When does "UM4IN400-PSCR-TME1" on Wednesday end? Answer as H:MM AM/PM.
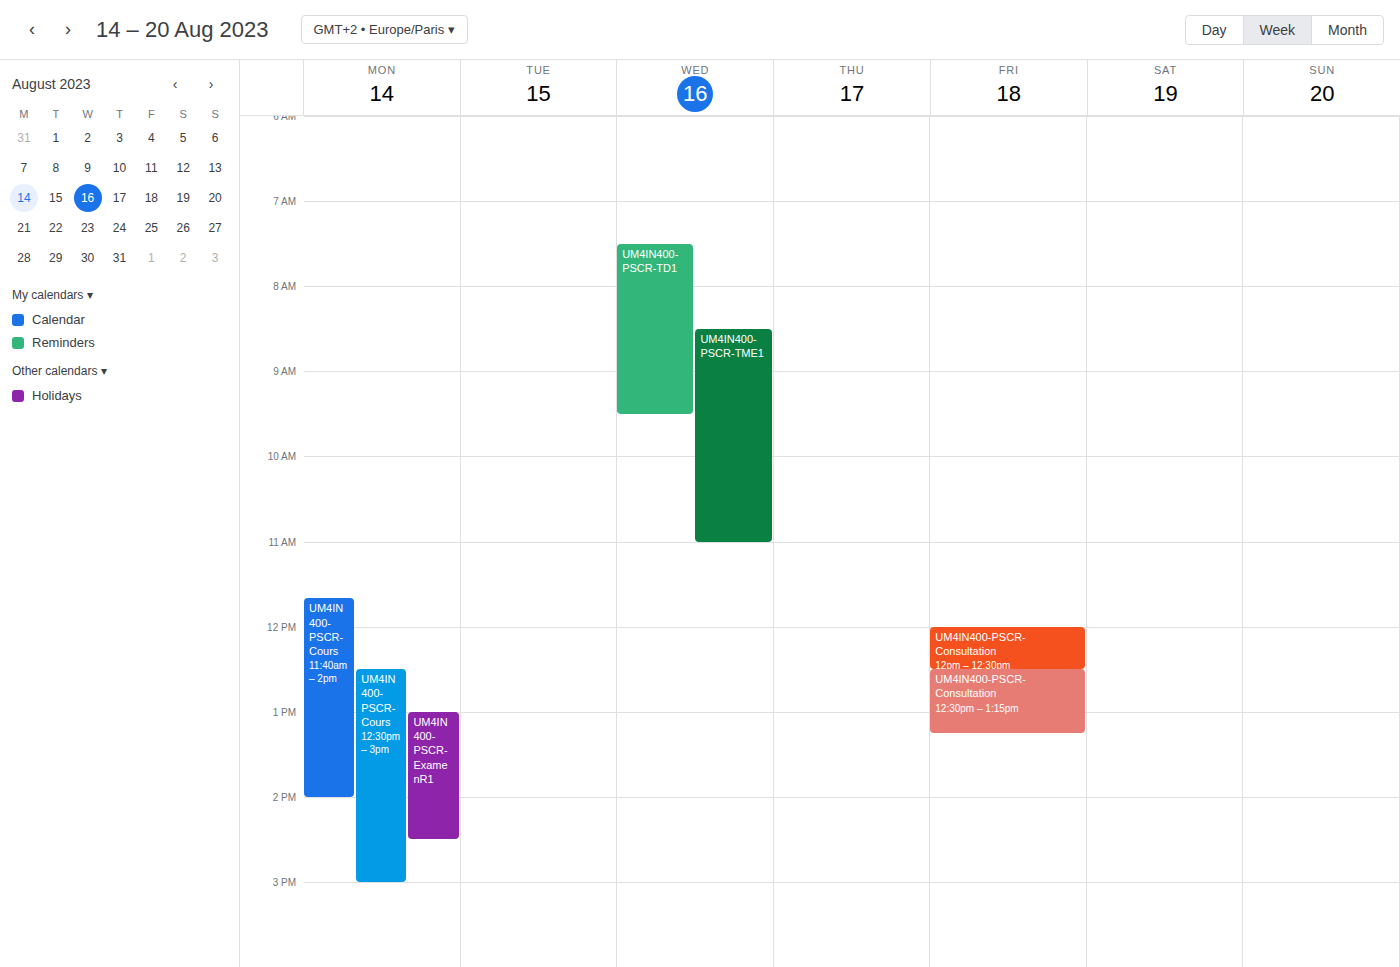
11:00 AM